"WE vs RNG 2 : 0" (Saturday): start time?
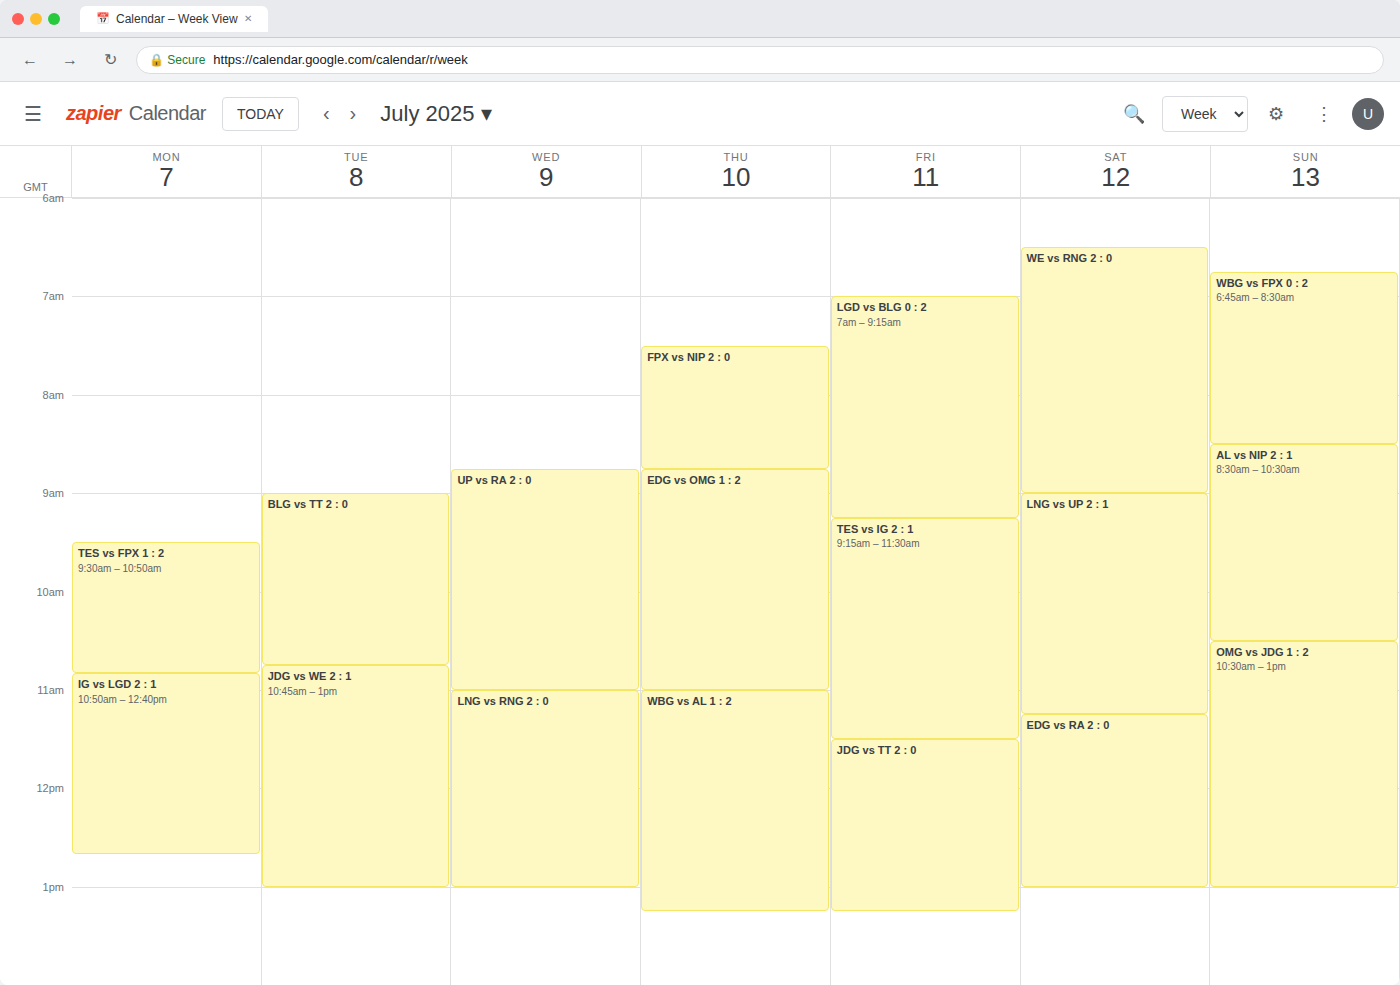
6:30 AM